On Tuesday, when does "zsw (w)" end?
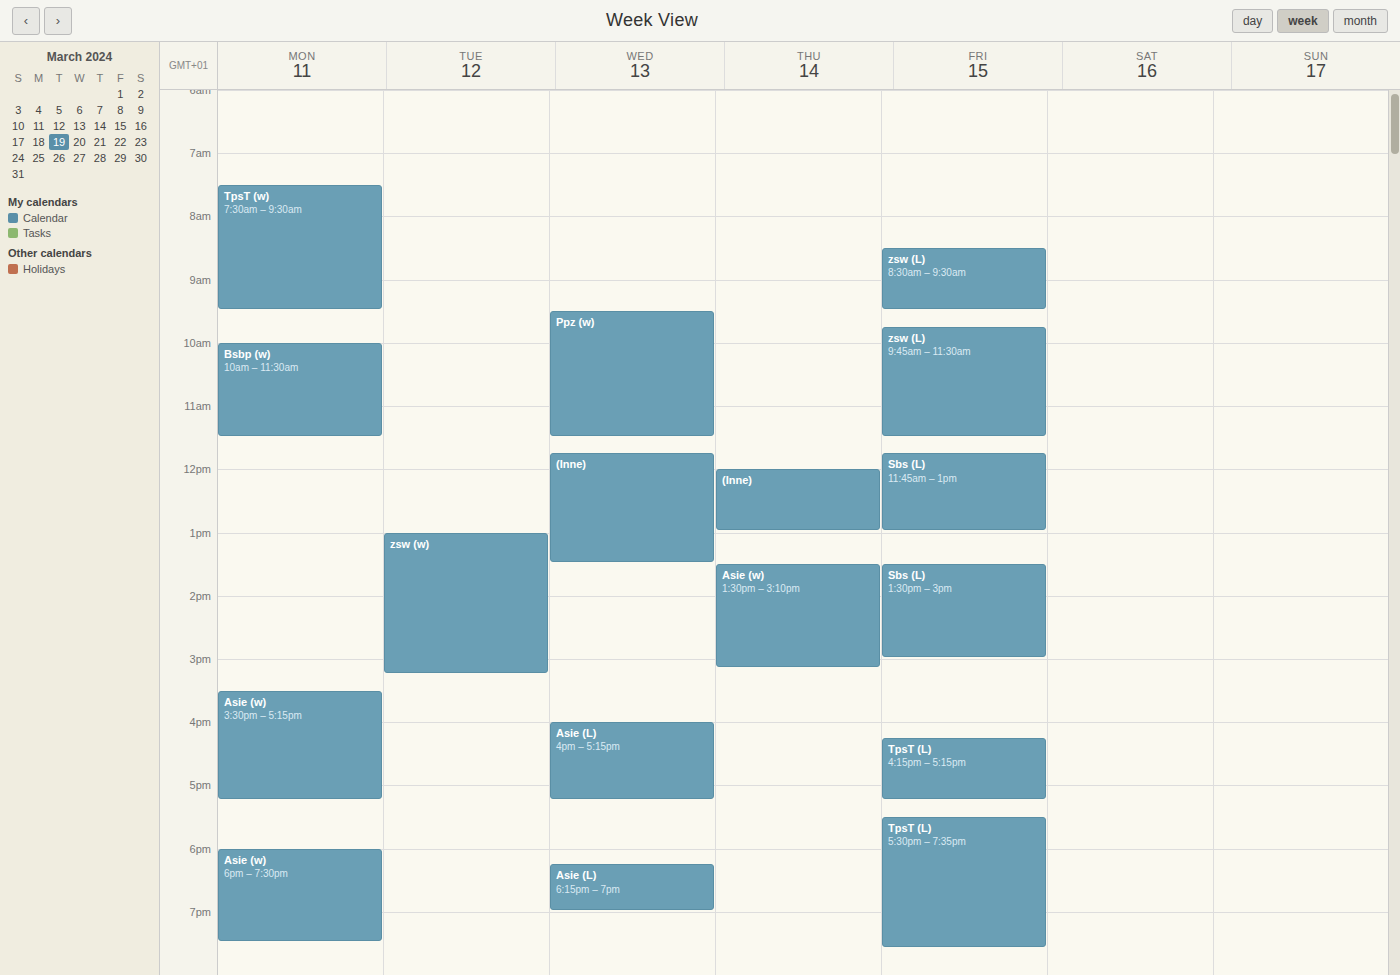
3:15 PM